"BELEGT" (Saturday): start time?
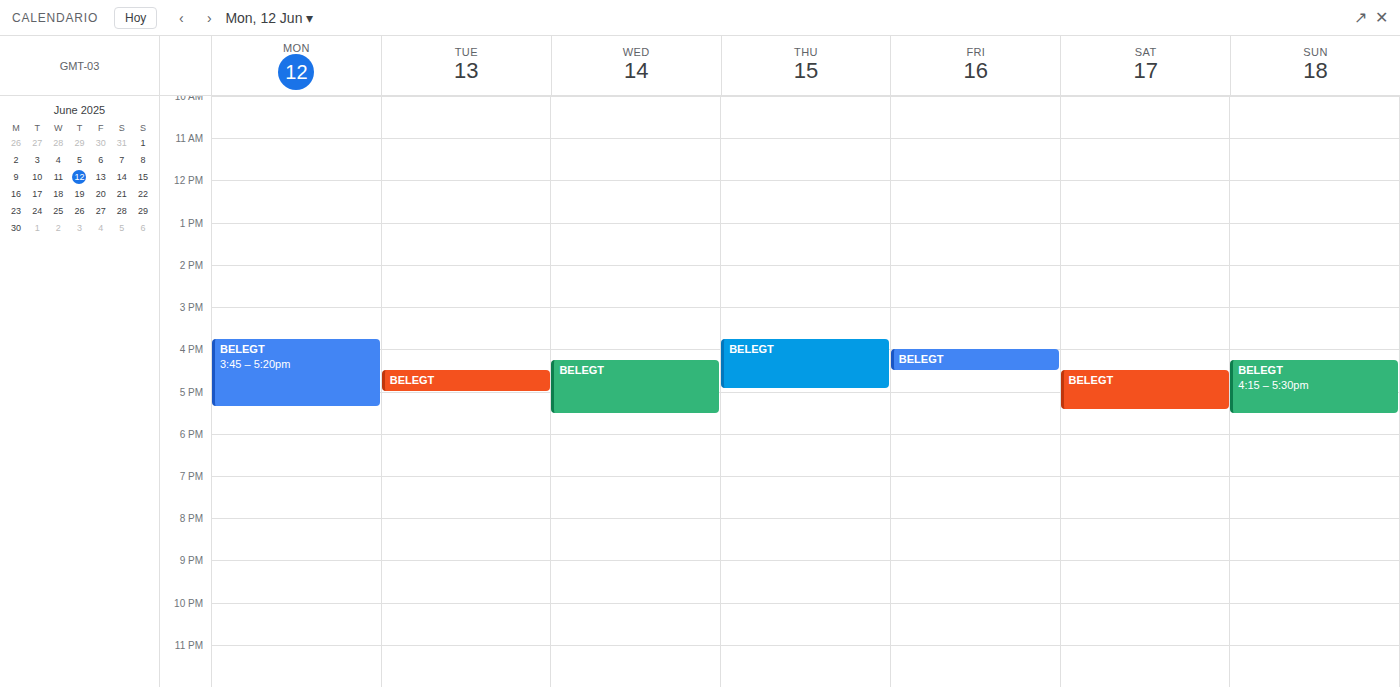
4:30 PM